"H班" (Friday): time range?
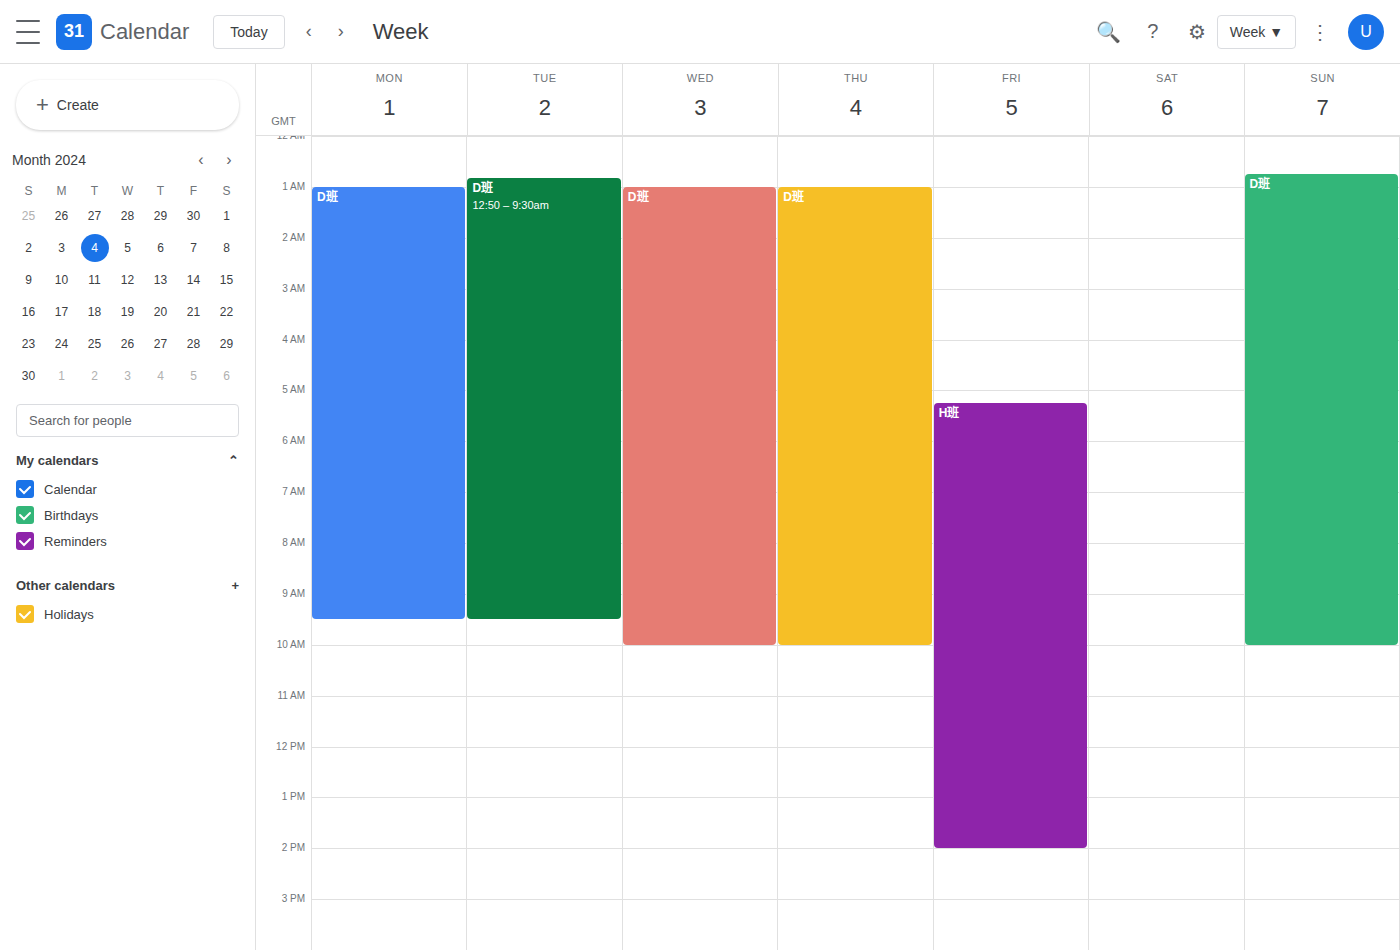
5:15 AM to 2:00 PM